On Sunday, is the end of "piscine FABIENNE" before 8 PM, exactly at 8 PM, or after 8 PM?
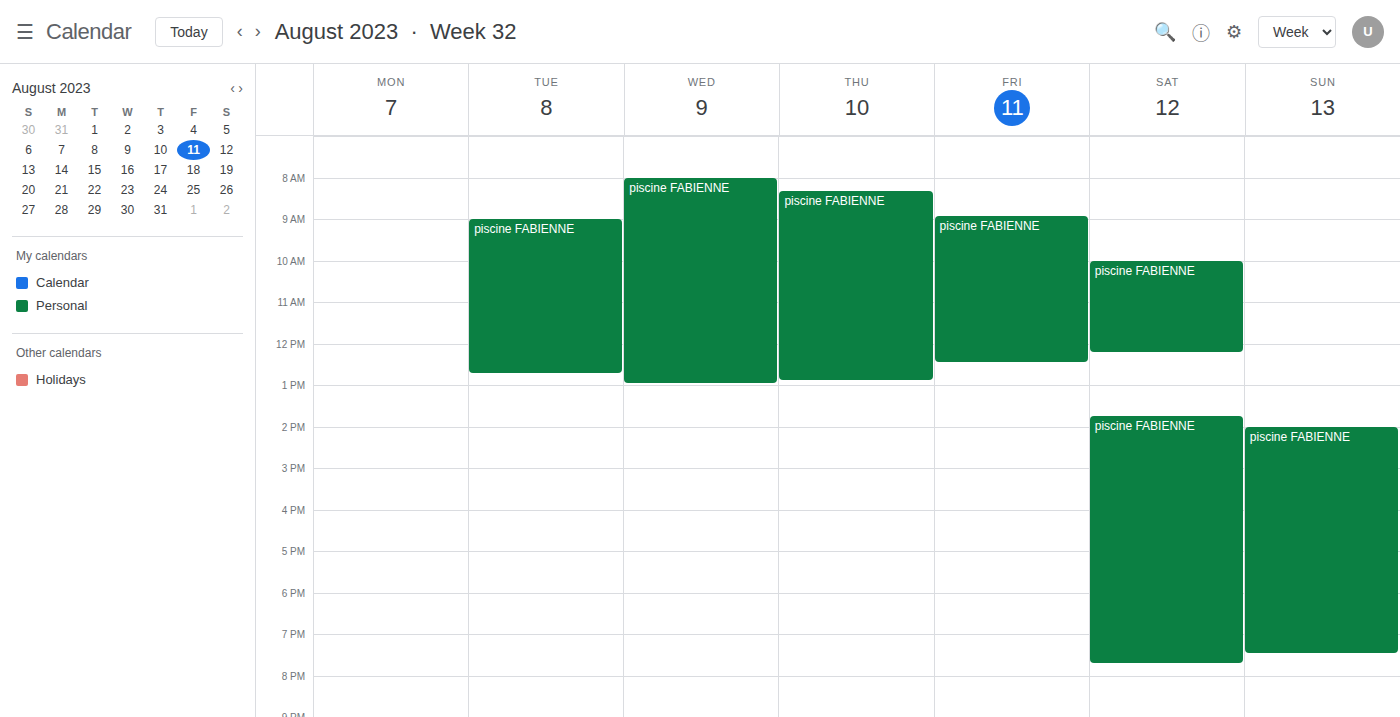
7:30 PM -- before 8 PM, 30 minutes above the 8 PM line.